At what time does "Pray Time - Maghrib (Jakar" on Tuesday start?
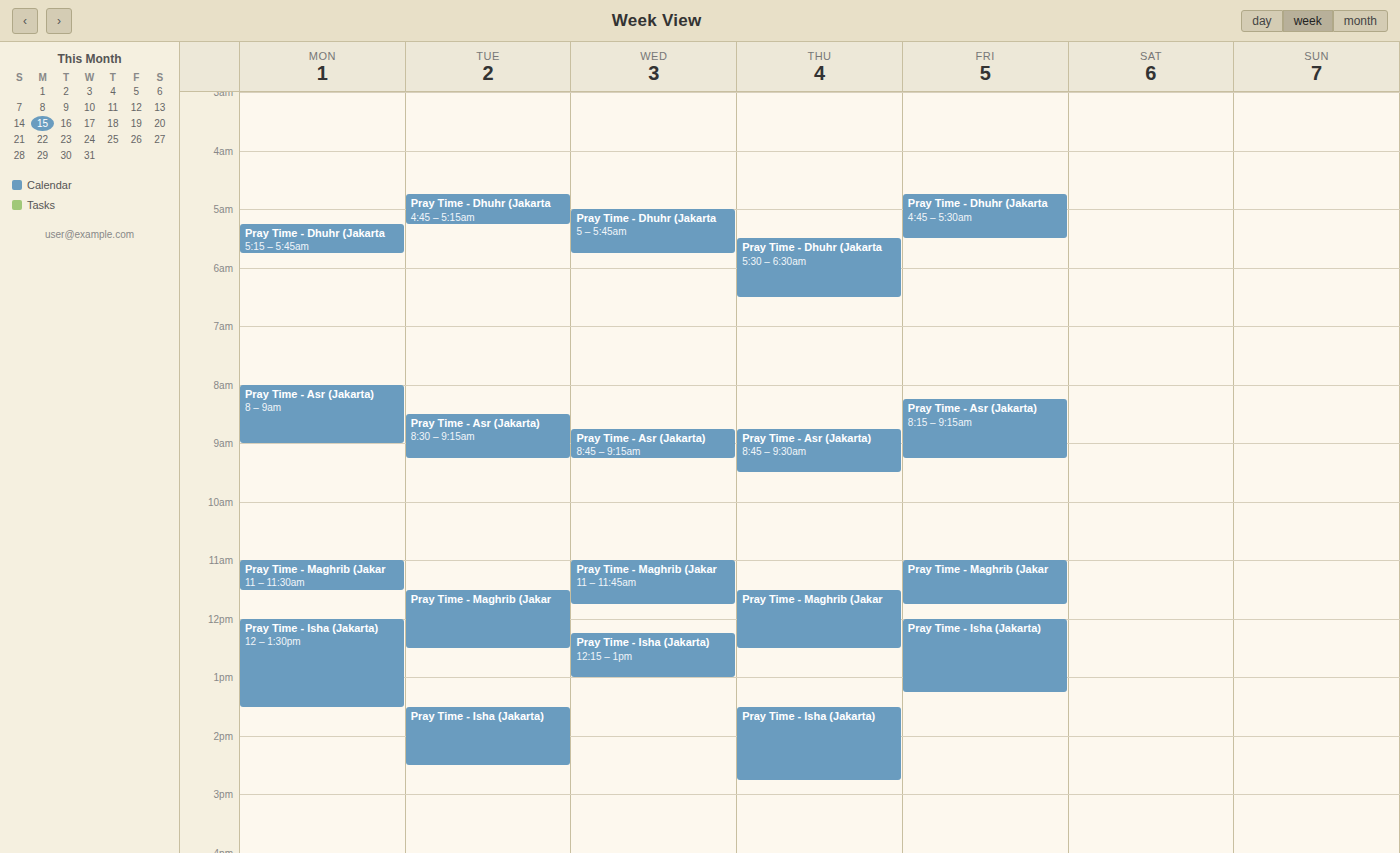
11:30 AM